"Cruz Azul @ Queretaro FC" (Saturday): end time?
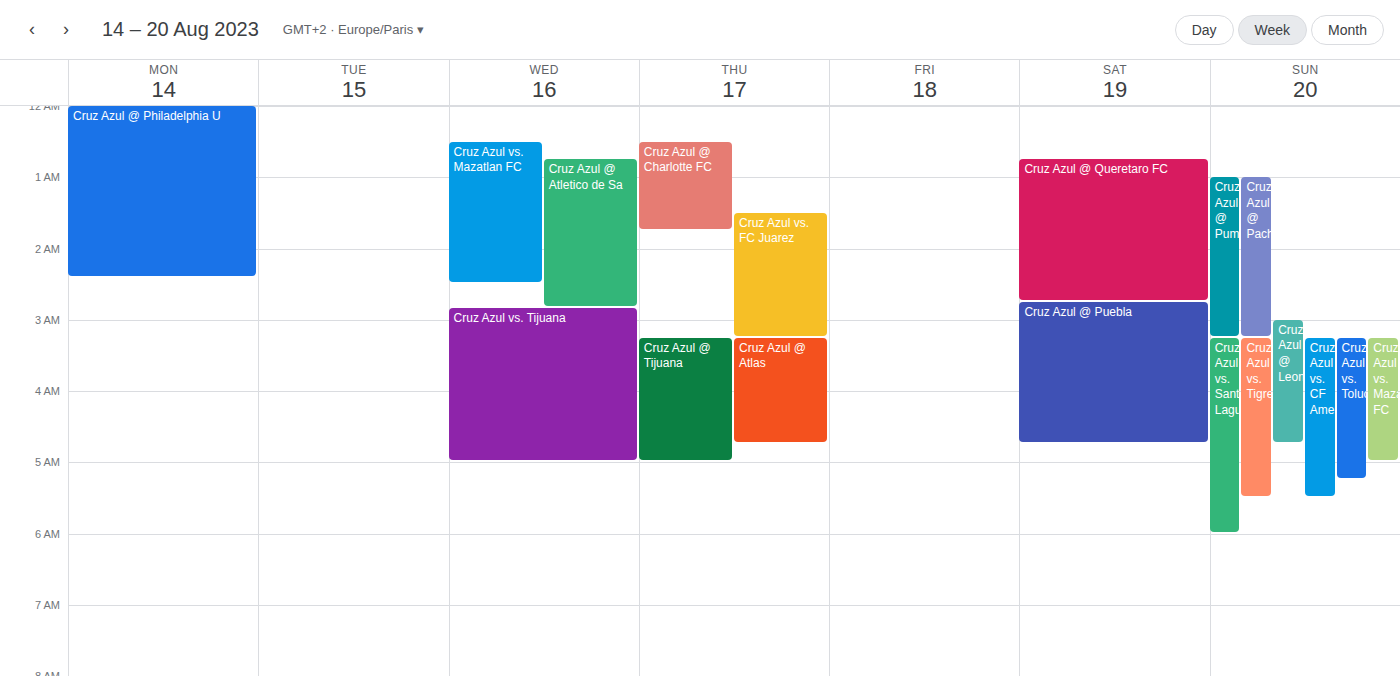
2:45 AM